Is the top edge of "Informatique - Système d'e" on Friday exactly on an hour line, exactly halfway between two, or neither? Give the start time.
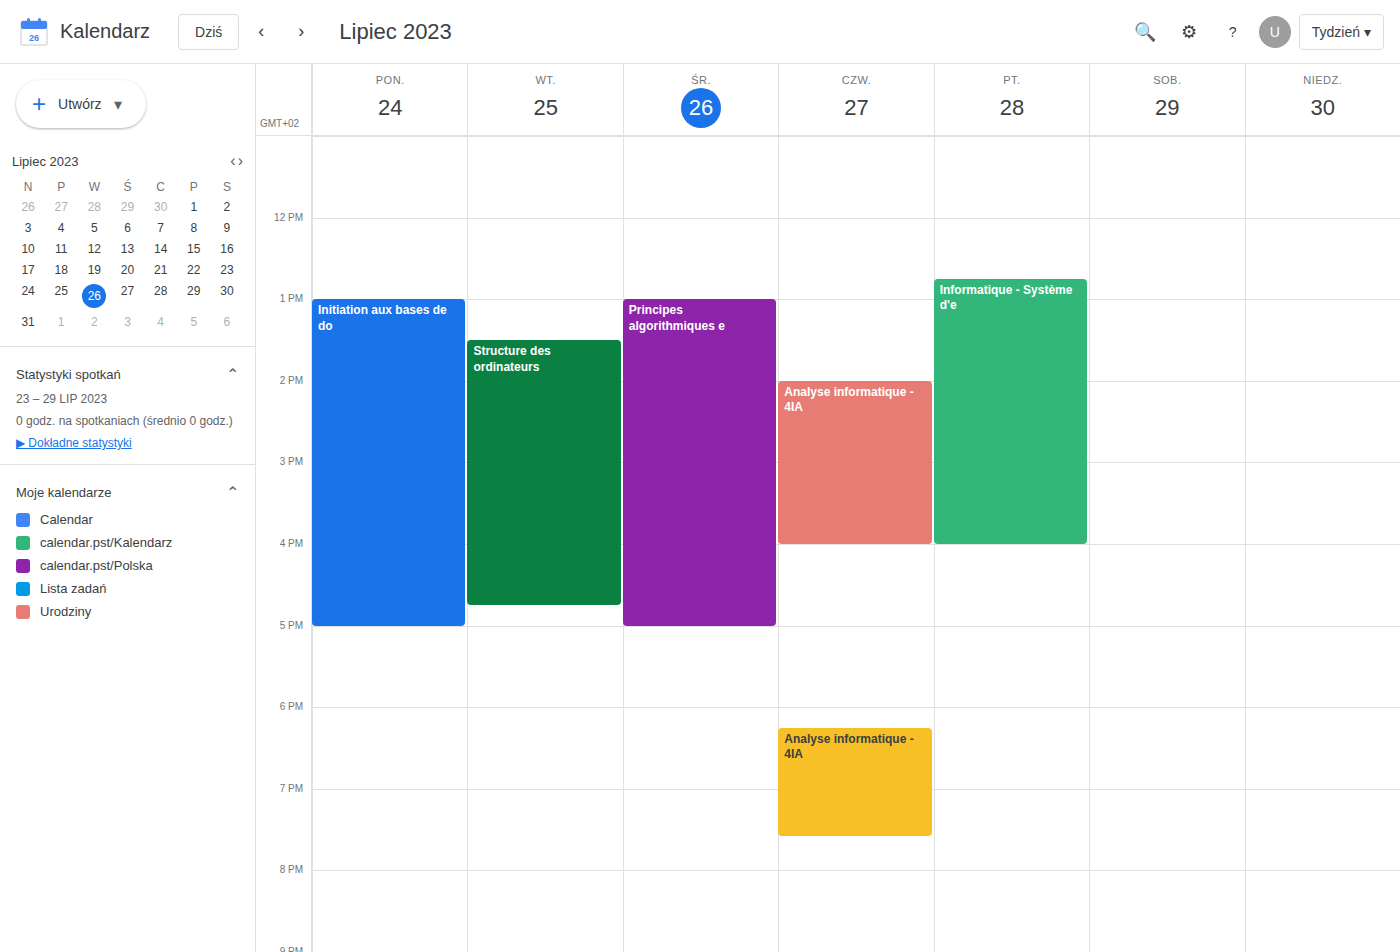
12:45 PM -- neither: three quarters of the way from the 12 PM line to the 1 PM line.